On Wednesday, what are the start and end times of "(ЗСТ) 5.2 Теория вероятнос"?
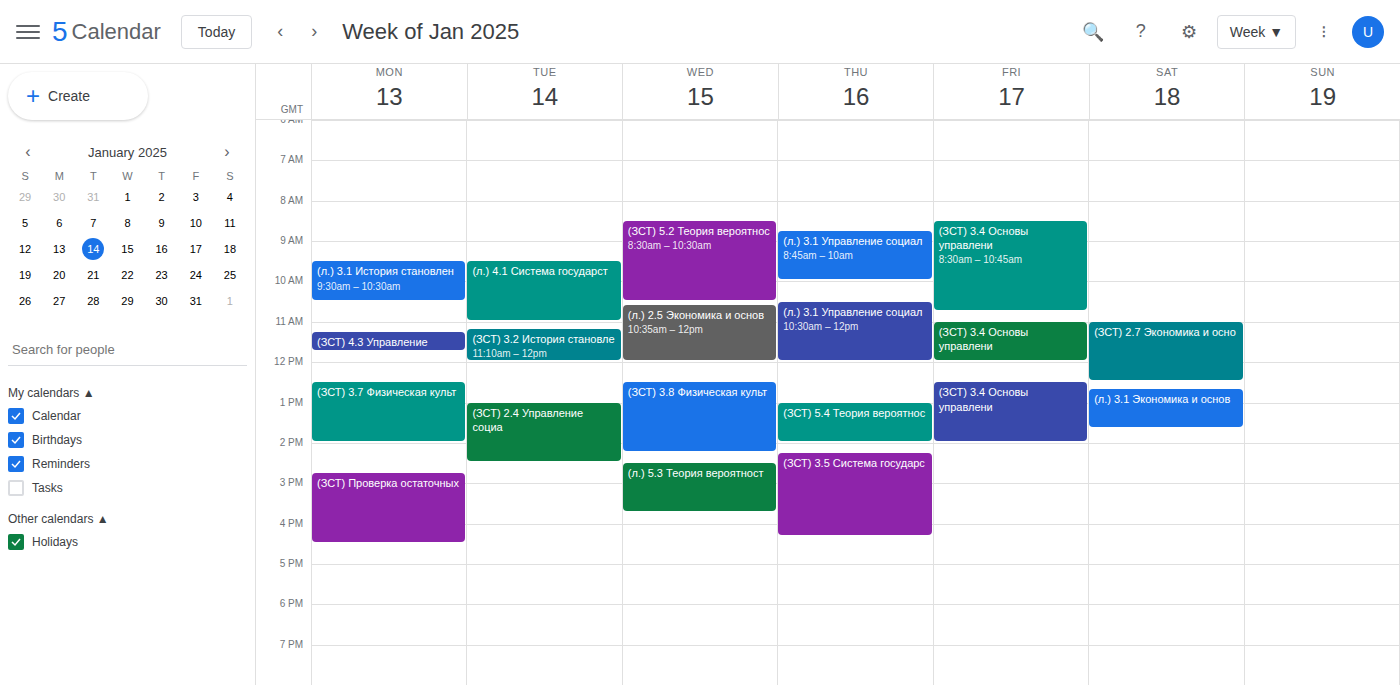
8:30 AM to 10:30 AM